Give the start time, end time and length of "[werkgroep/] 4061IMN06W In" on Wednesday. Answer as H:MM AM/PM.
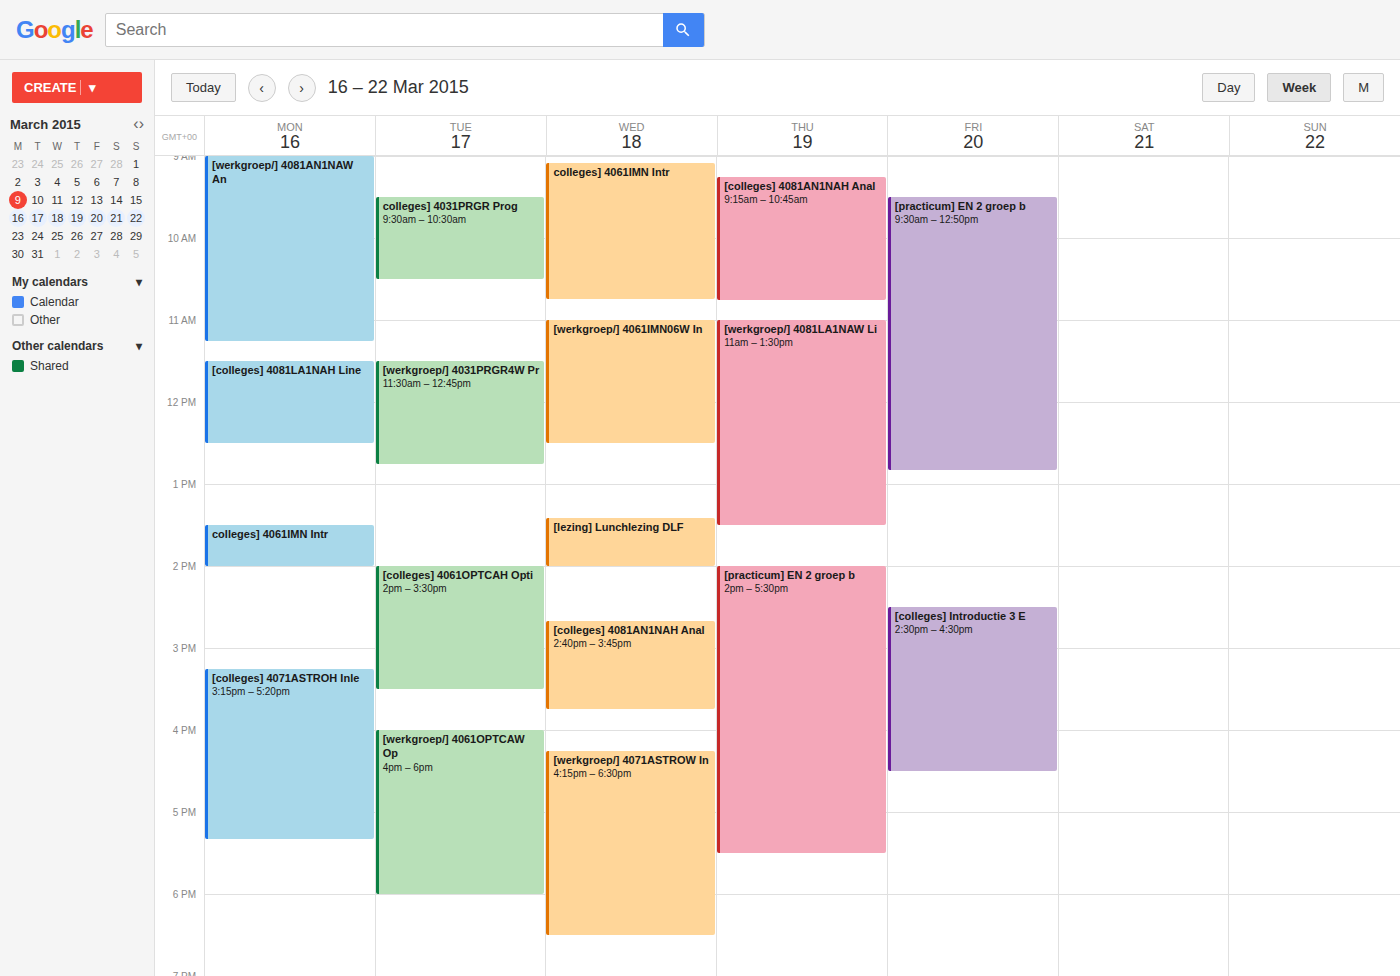
11:00 AM to 12:30 PM, 1 hour 30 minutes